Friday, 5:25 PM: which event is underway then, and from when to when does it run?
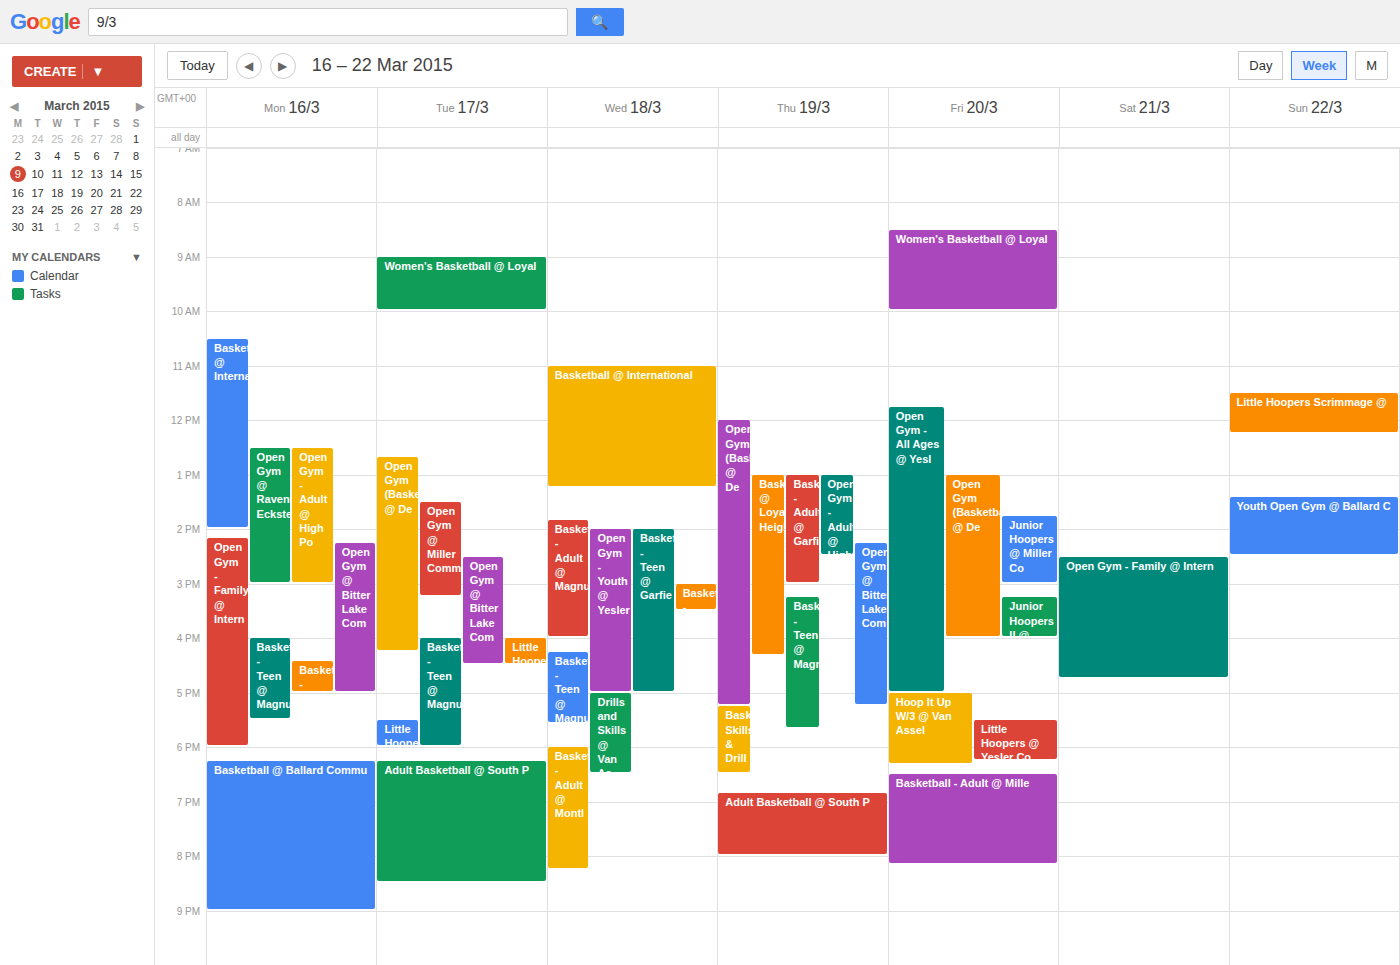
"Hoop It Up W/3 @ Van Assel", 5:00 PM to 6:20 PM